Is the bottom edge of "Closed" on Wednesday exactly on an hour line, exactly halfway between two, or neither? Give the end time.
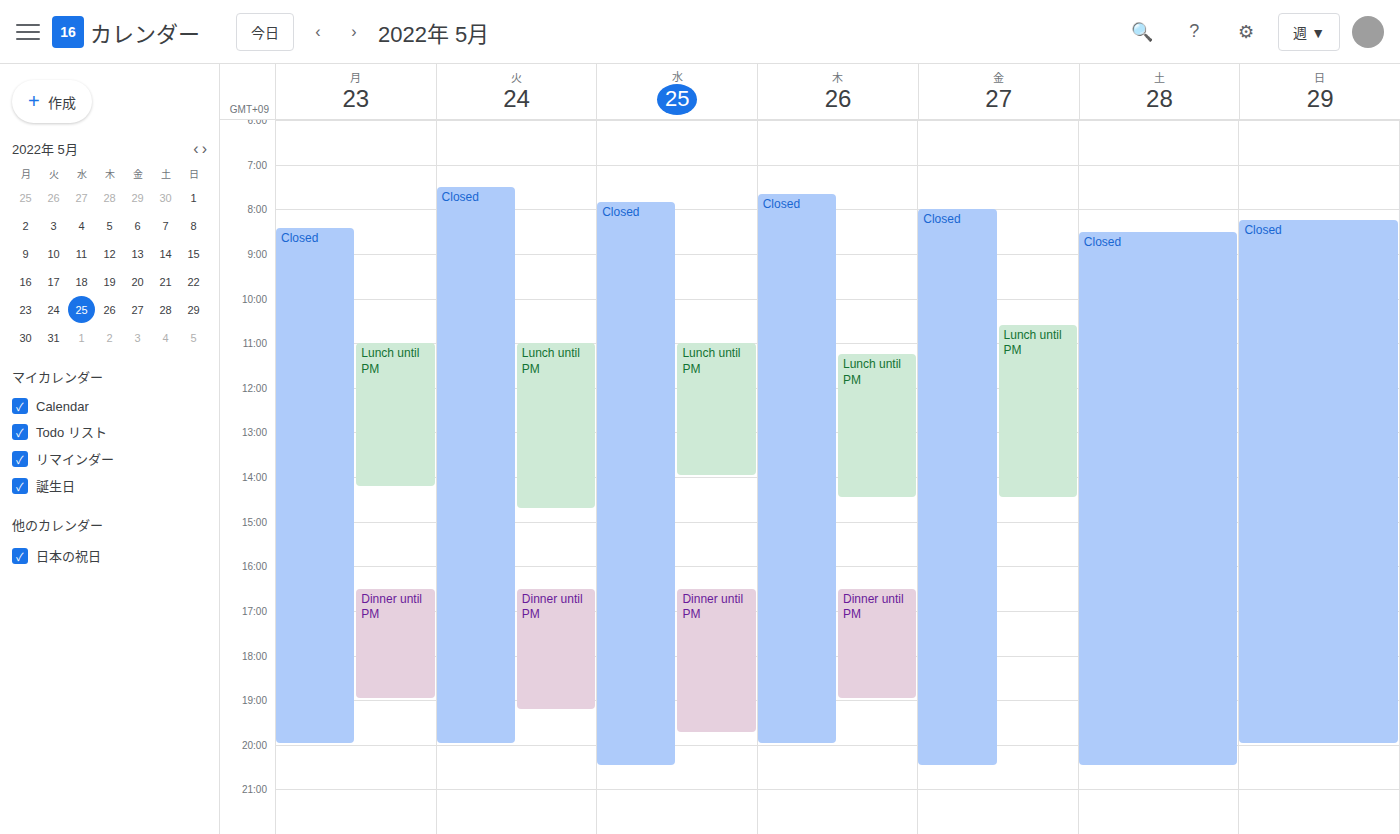
8:30 PM -- halfway between the 8 PM and 9 PM lines.